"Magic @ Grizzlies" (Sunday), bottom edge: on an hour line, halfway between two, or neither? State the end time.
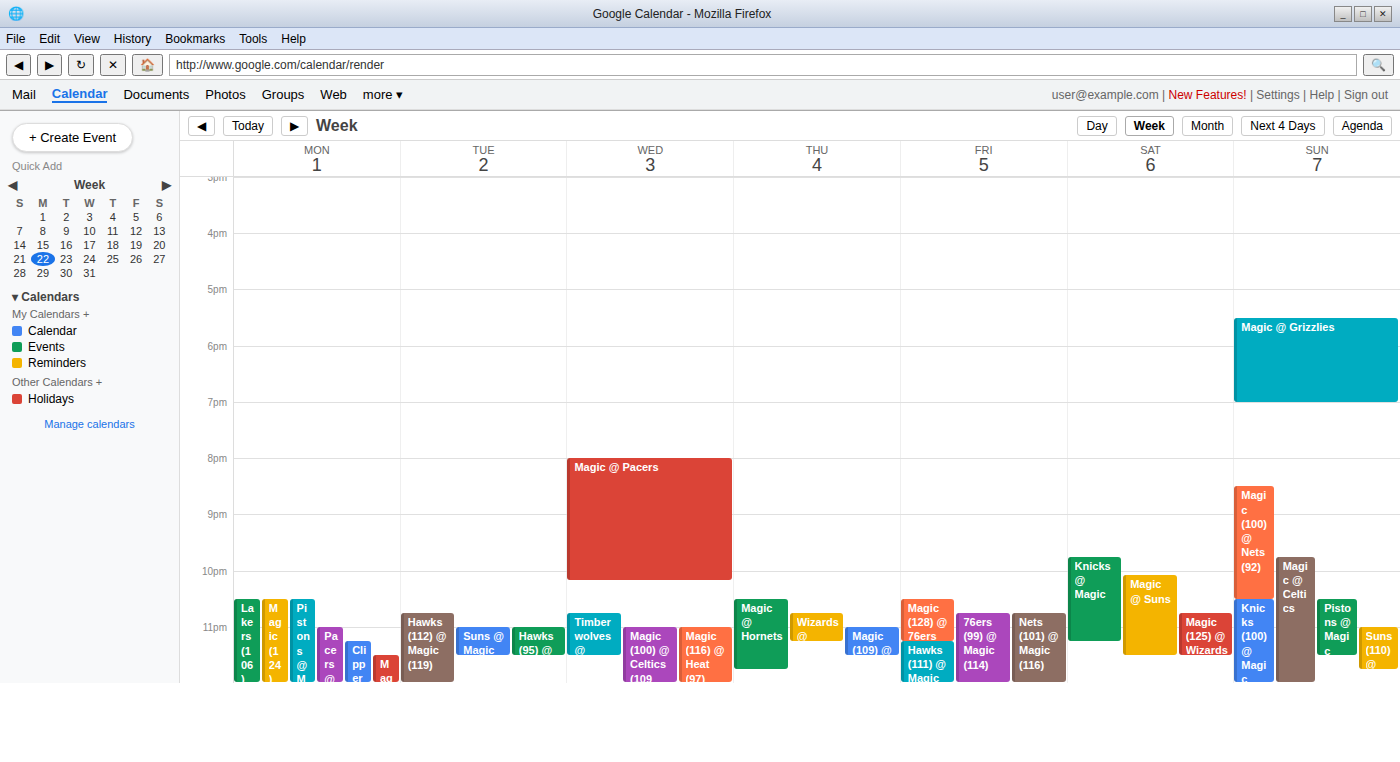
7:00 PM -- exactly on the 7 PM line.